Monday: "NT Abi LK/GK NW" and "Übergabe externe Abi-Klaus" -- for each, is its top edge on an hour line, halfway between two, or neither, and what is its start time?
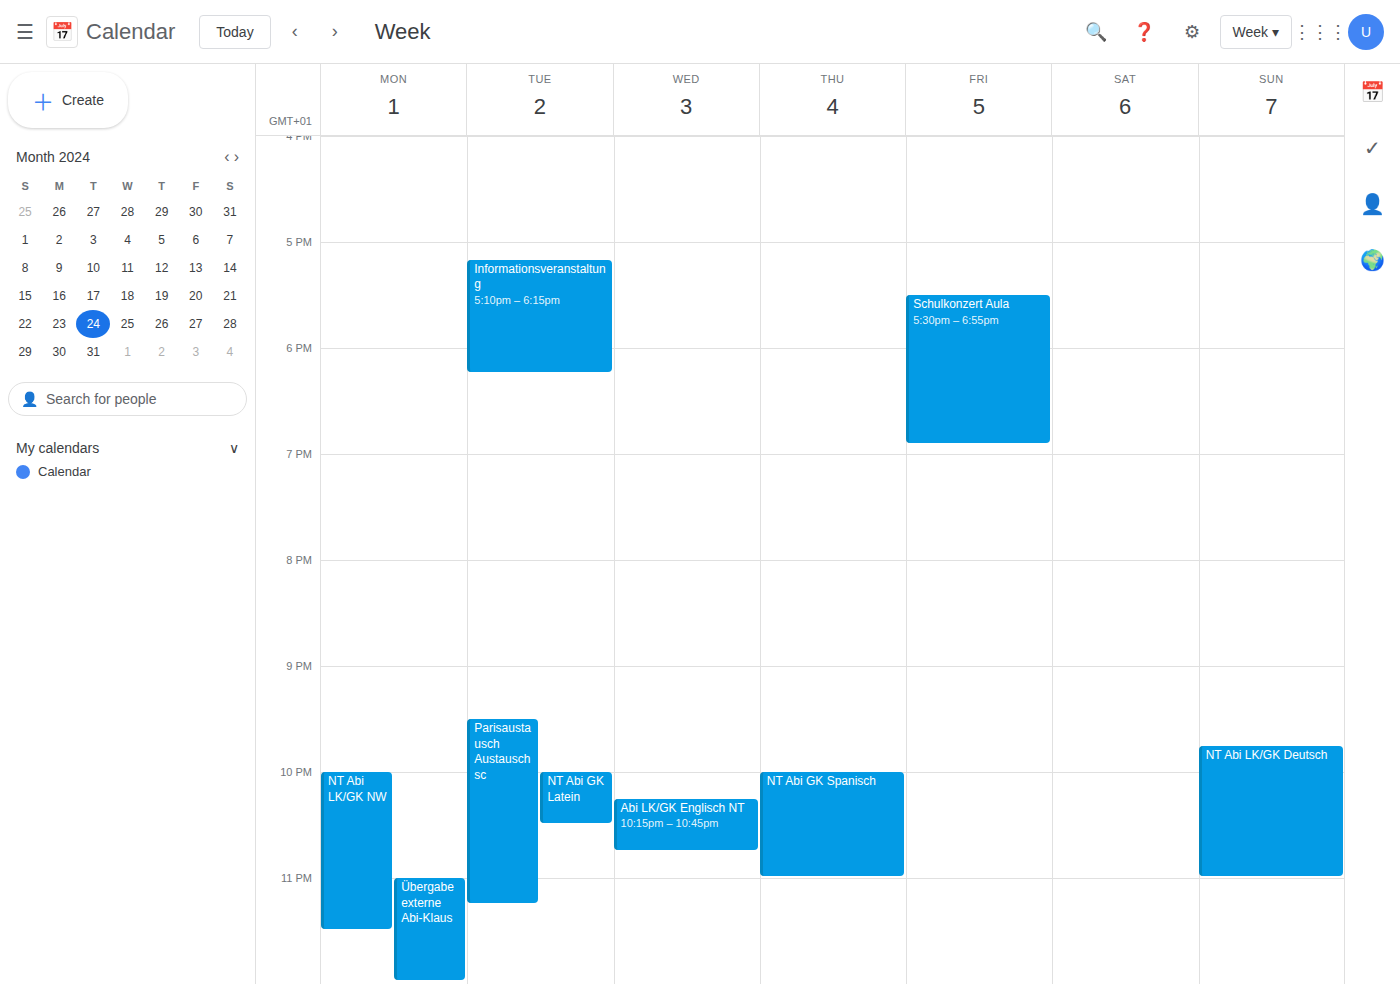
"NT Abi LK/GK NW": 10:00 PM, exactly on the 10 PM line. "Übergabe externe Abi-Klaus": 11:00 PM, exactly on the 11 PM line.